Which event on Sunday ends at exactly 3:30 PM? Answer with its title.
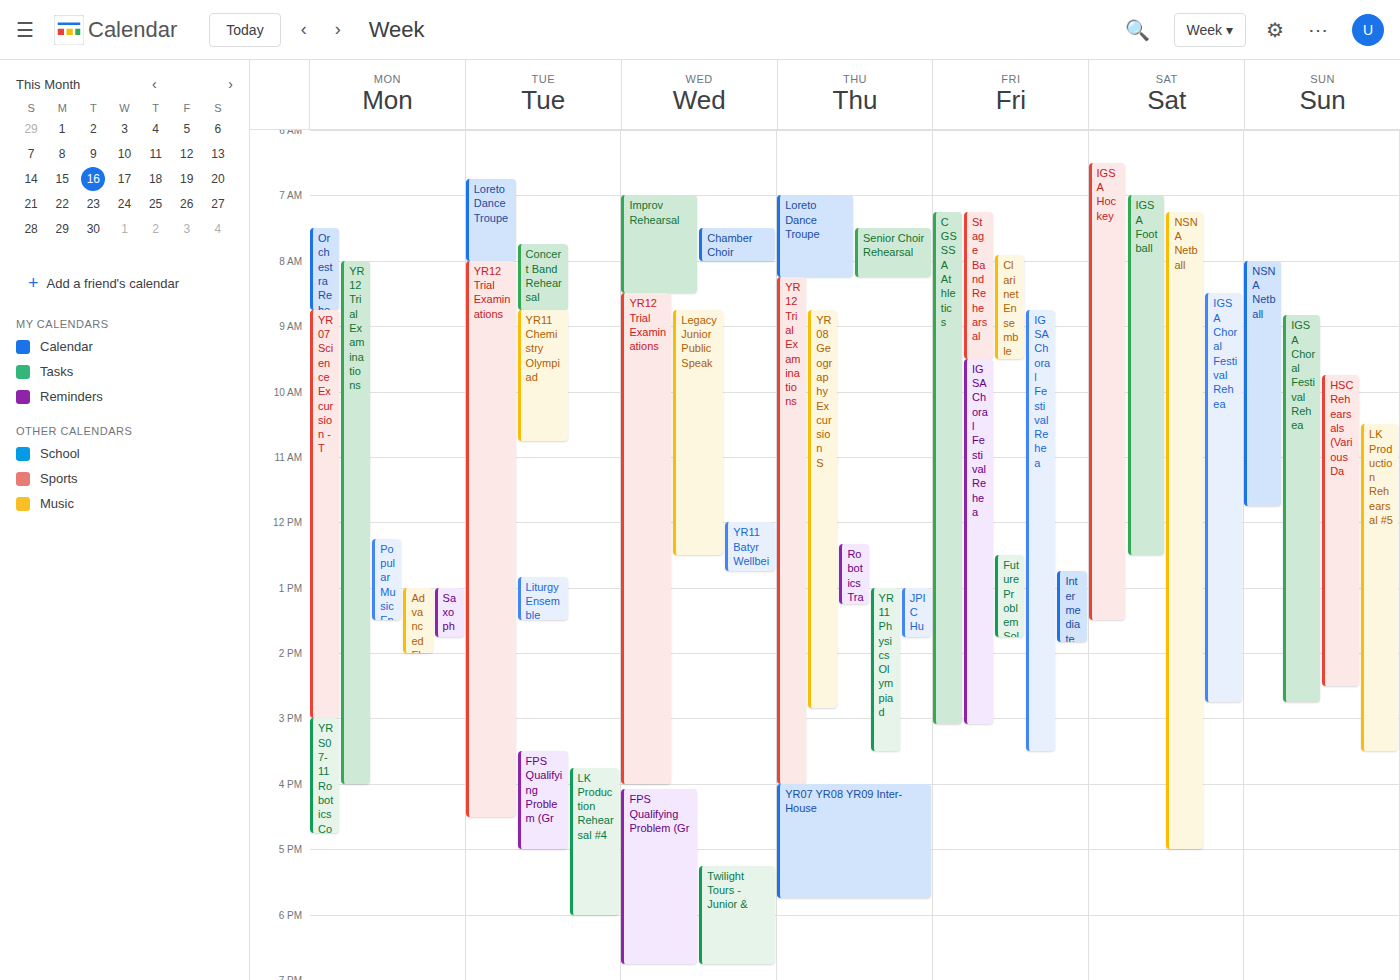
"LK Production Rehearsal #5"